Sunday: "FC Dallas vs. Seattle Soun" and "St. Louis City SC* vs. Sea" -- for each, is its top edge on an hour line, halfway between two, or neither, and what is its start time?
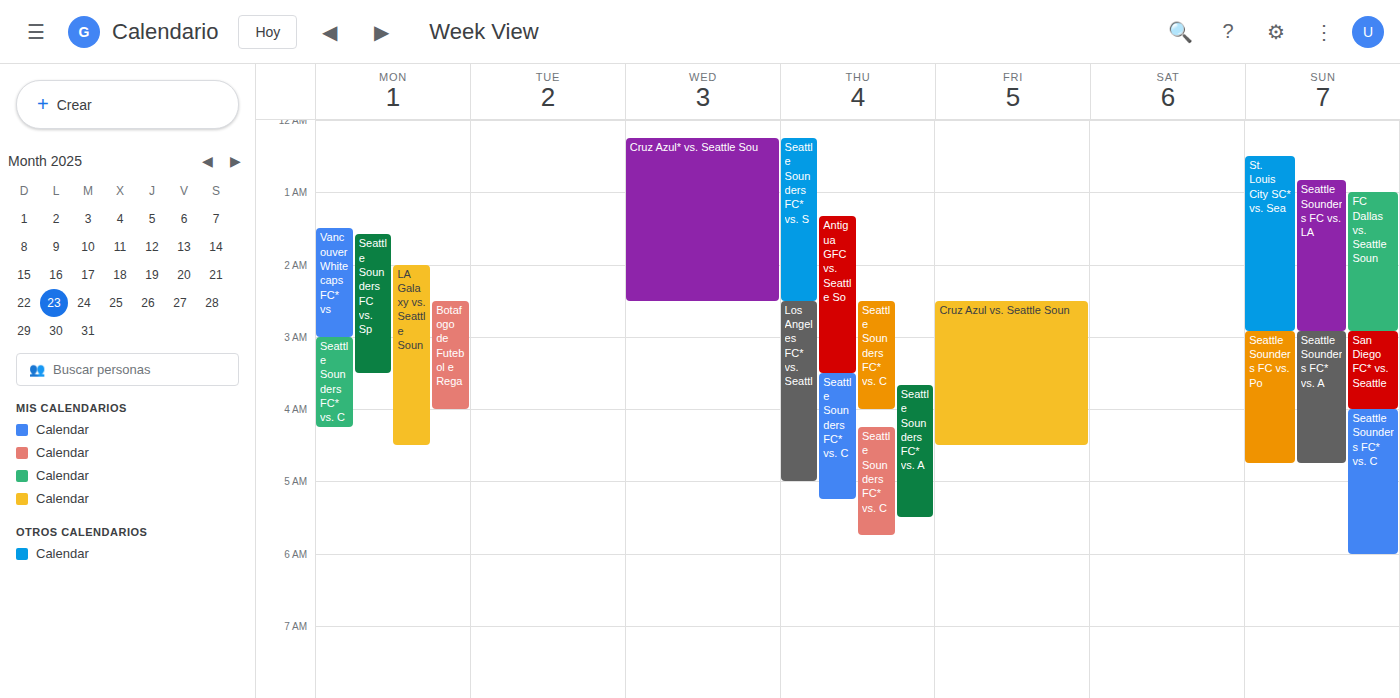
"FC Dallas vs. Seattle Soun": 1:00 AM, exactly on the 1 AM line. "St. Louis City SC* vs. Sea": 12:30 AM, halfway between the 12 AM and 1 AM lines.